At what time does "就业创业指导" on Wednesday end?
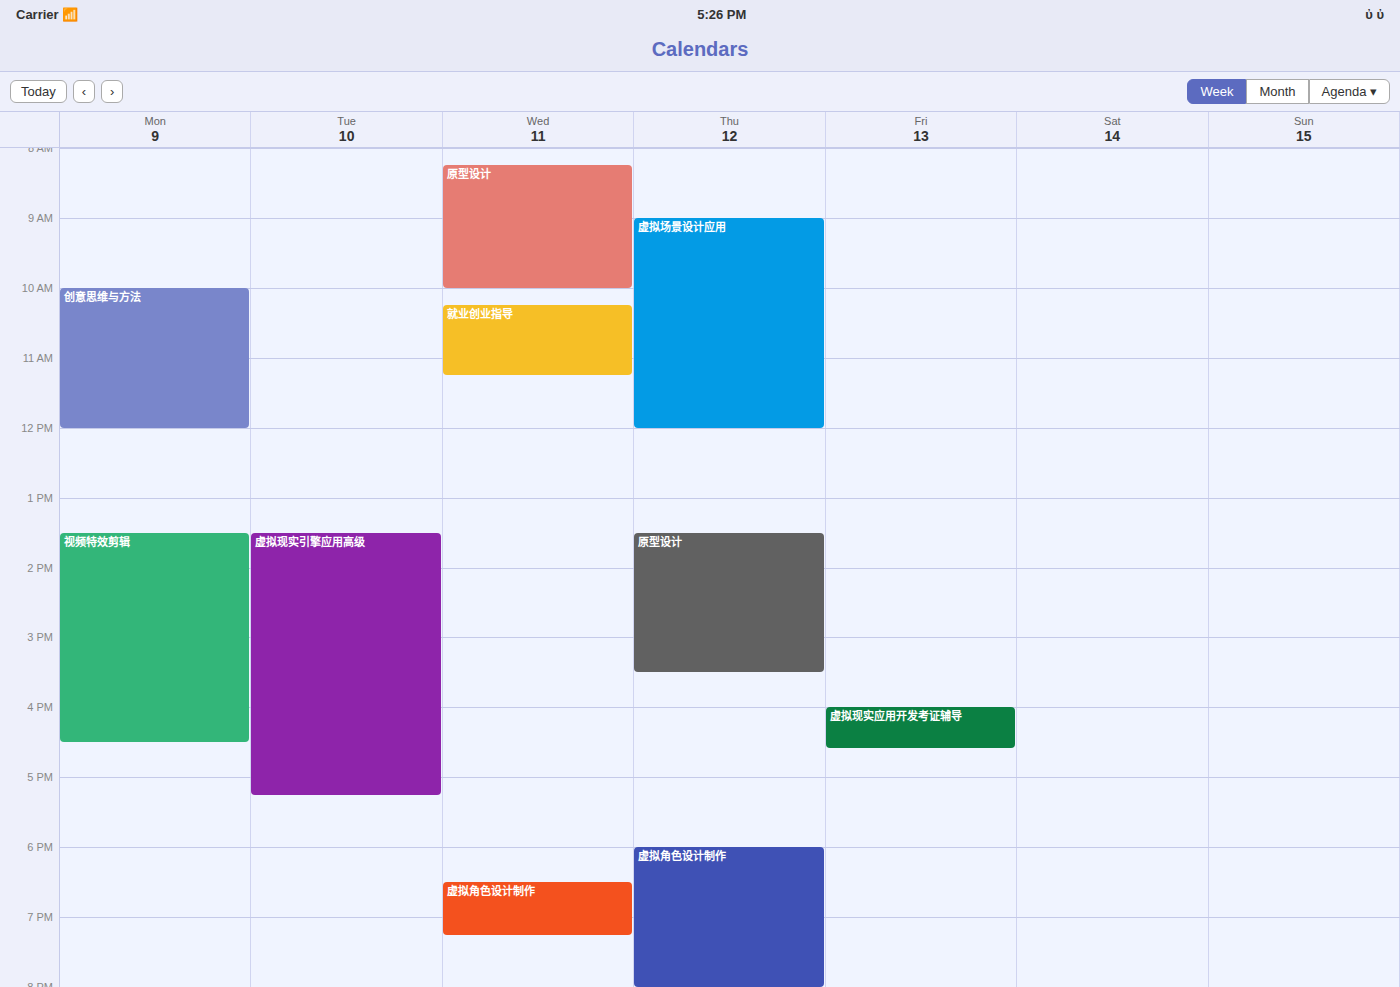
11:15